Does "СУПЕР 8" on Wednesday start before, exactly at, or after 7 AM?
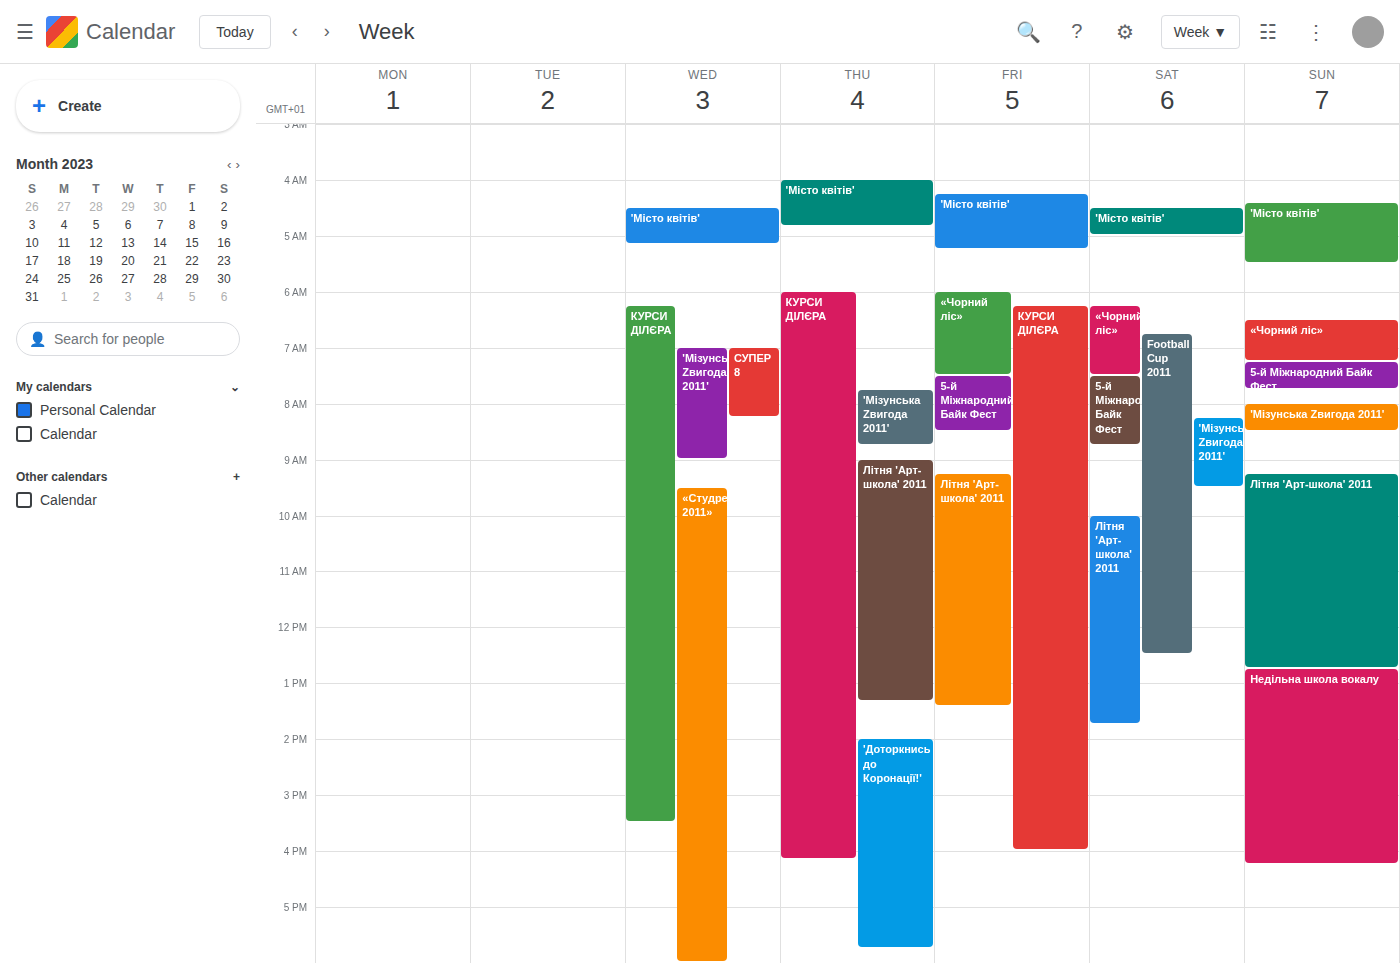
7:00 AM -- exactly at 7 AM, on the 7 AM line.